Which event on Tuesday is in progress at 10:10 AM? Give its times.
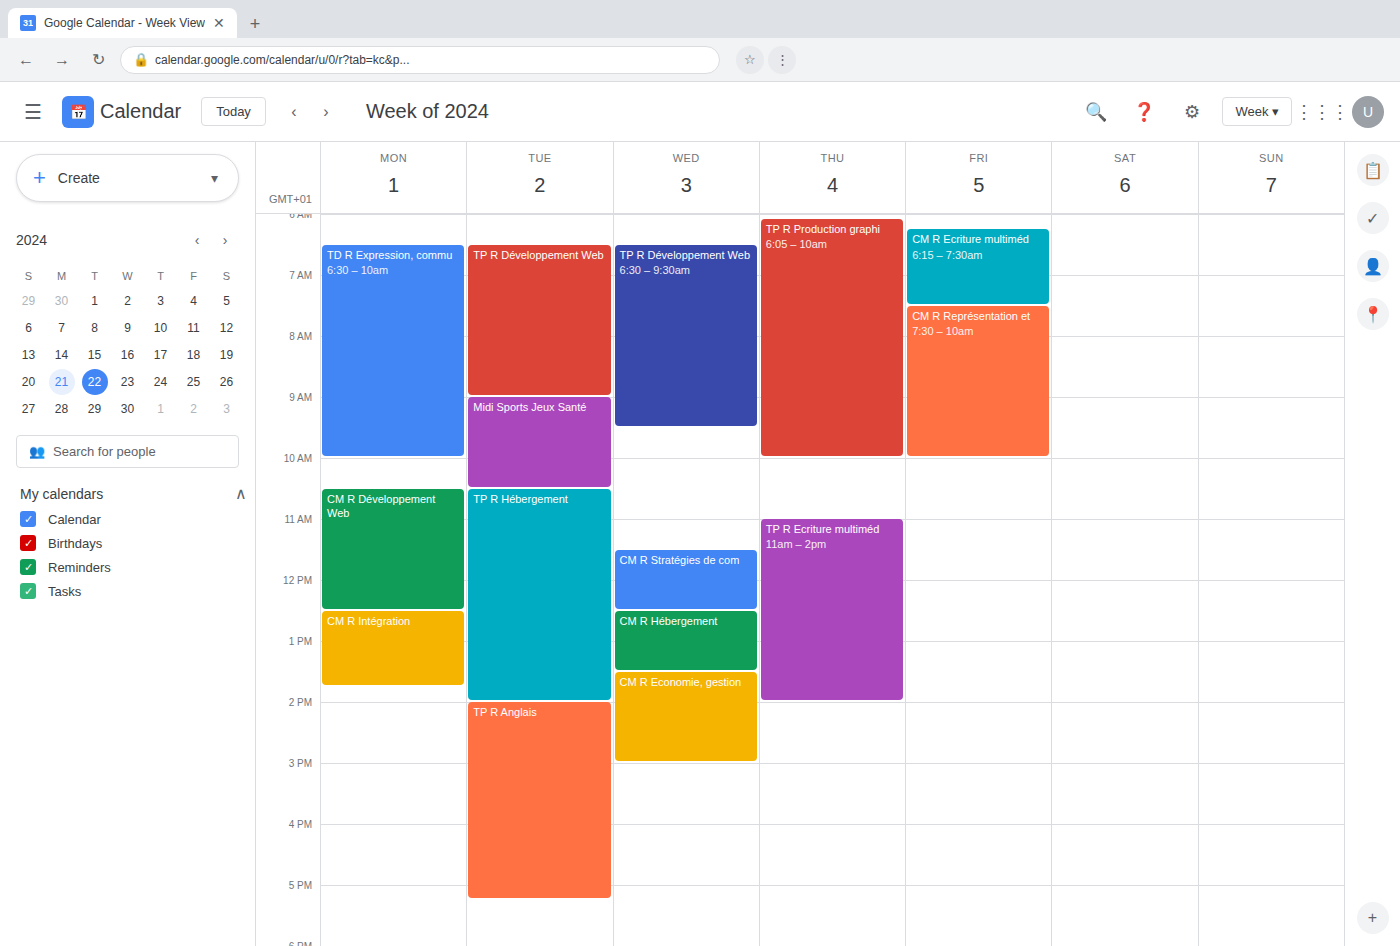
"Midi Sports Jeux Santé", 9:00 AM to 10:30 AM